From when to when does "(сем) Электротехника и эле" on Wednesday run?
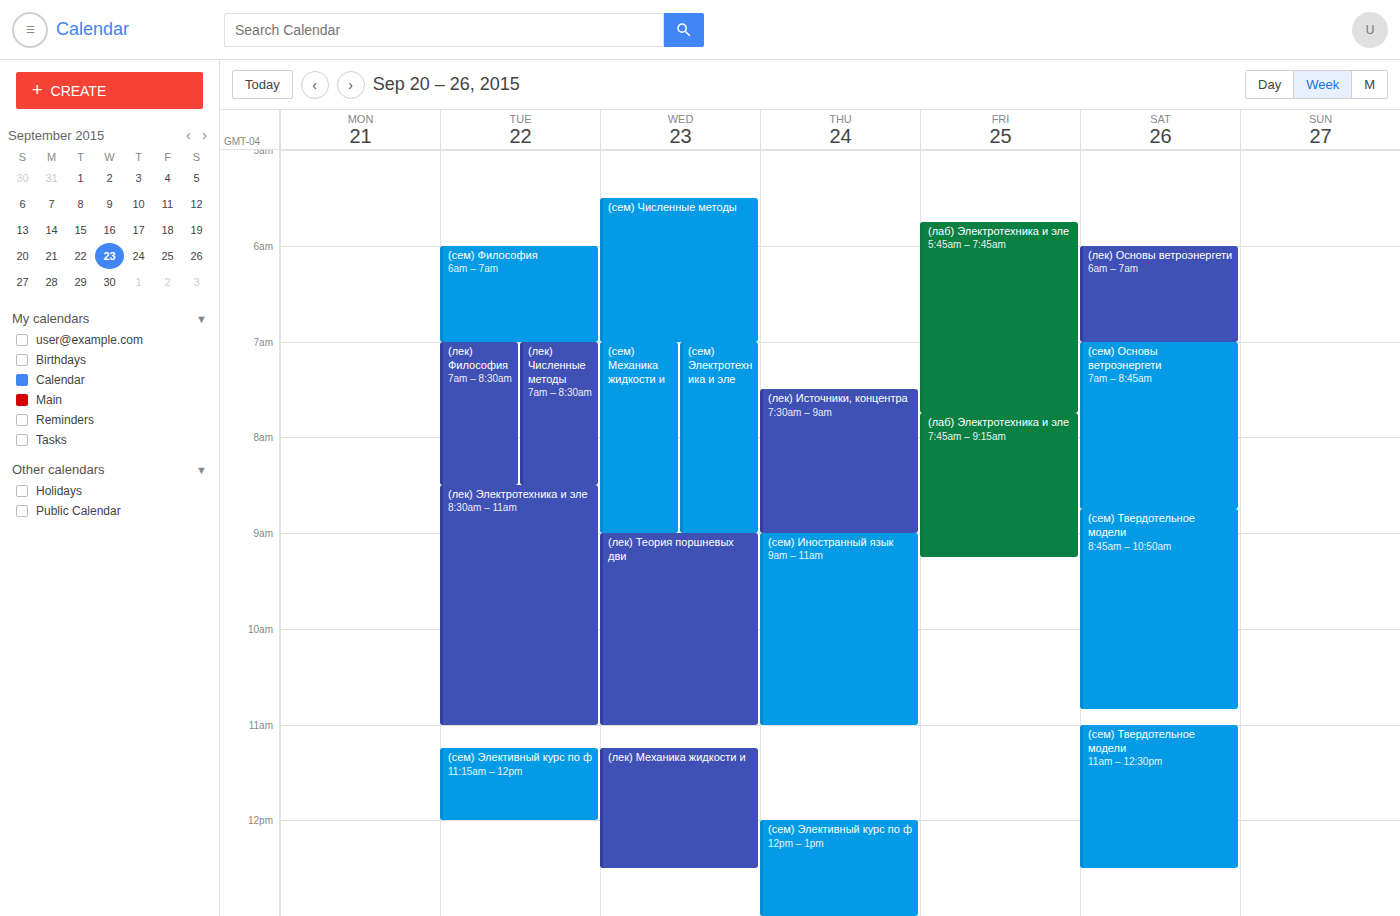
07:00 to 09:00